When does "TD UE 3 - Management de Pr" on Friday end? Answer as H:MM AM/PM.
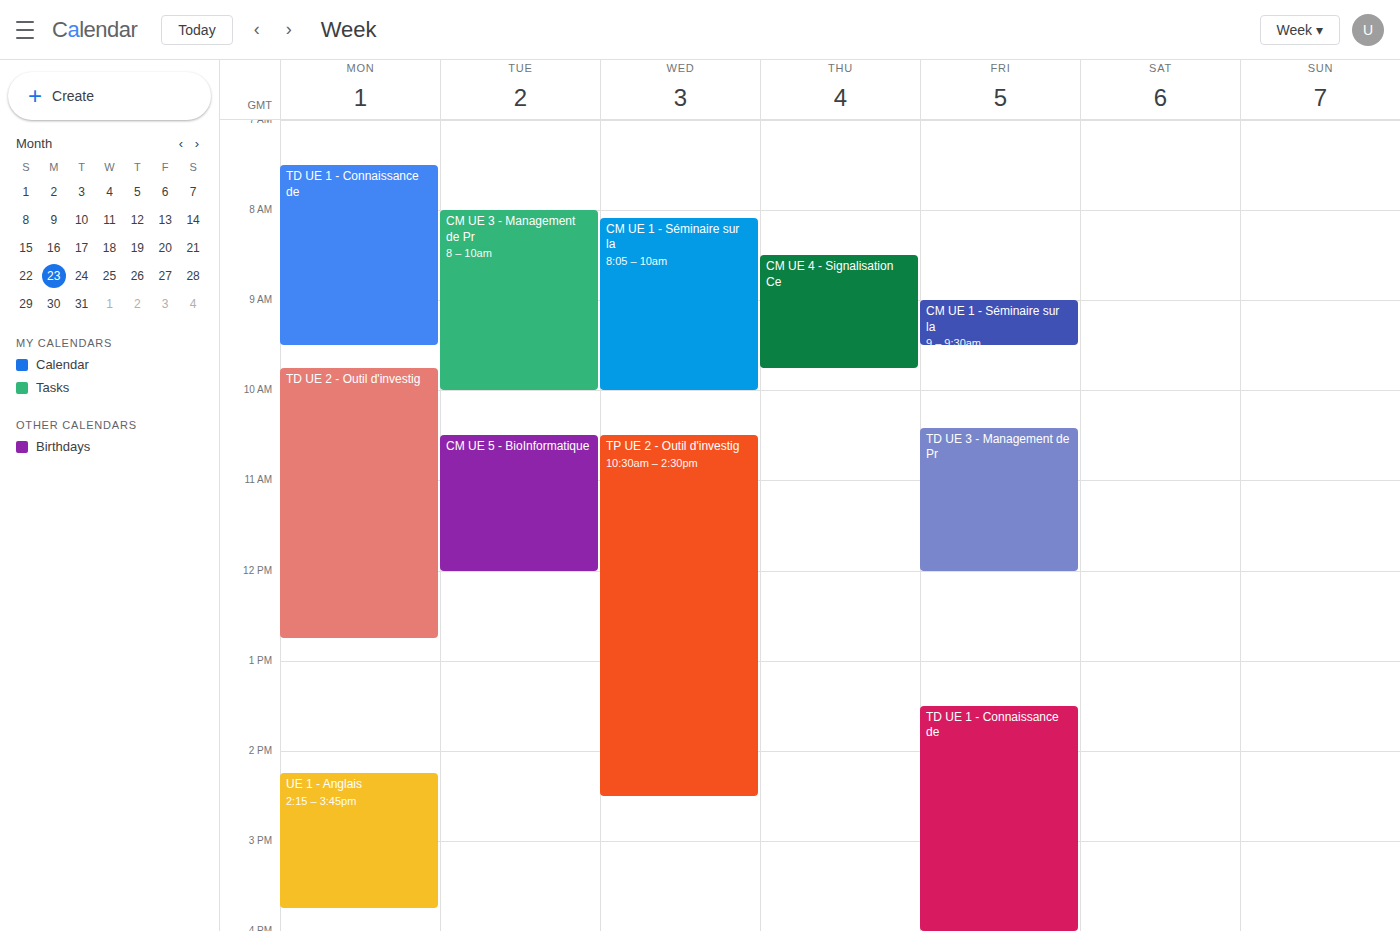
12:00 PM